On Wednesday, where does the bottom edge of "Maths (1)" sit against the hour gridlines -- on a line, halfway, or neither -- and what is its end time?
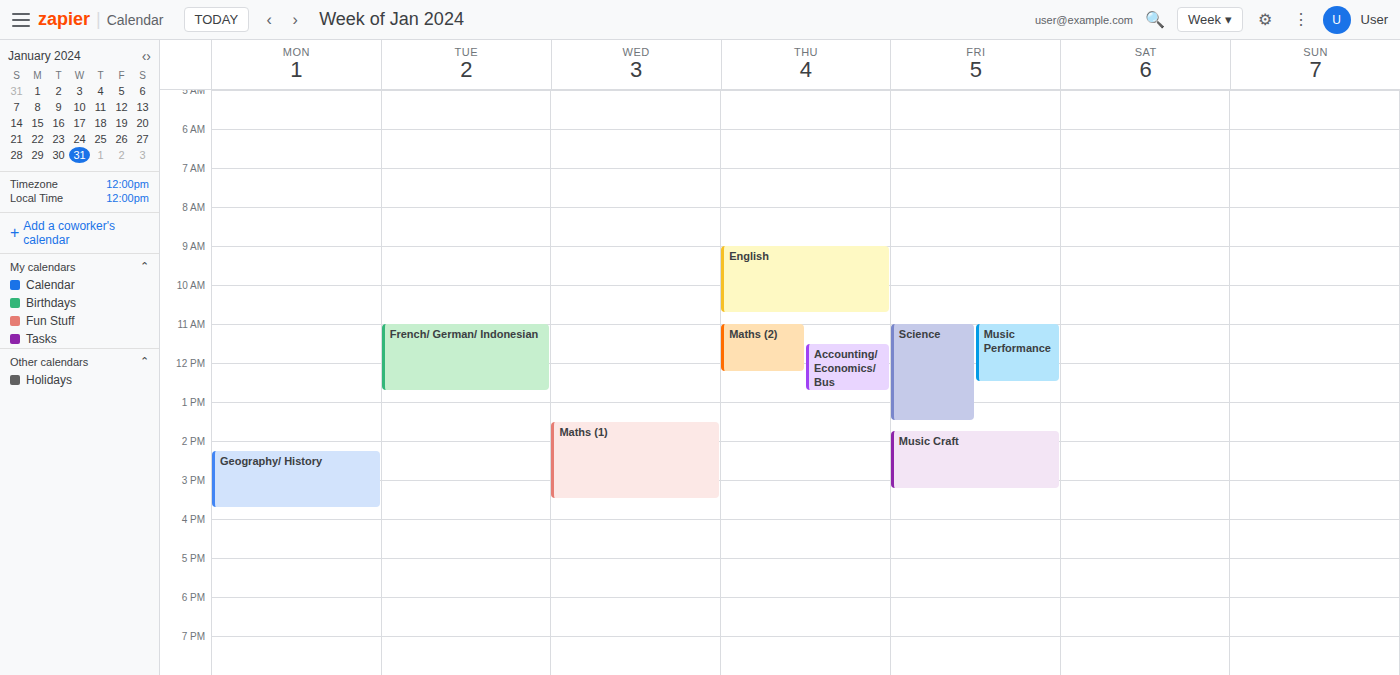
3:30 PM -- halfway between the 3 PM and 4 PM lines.